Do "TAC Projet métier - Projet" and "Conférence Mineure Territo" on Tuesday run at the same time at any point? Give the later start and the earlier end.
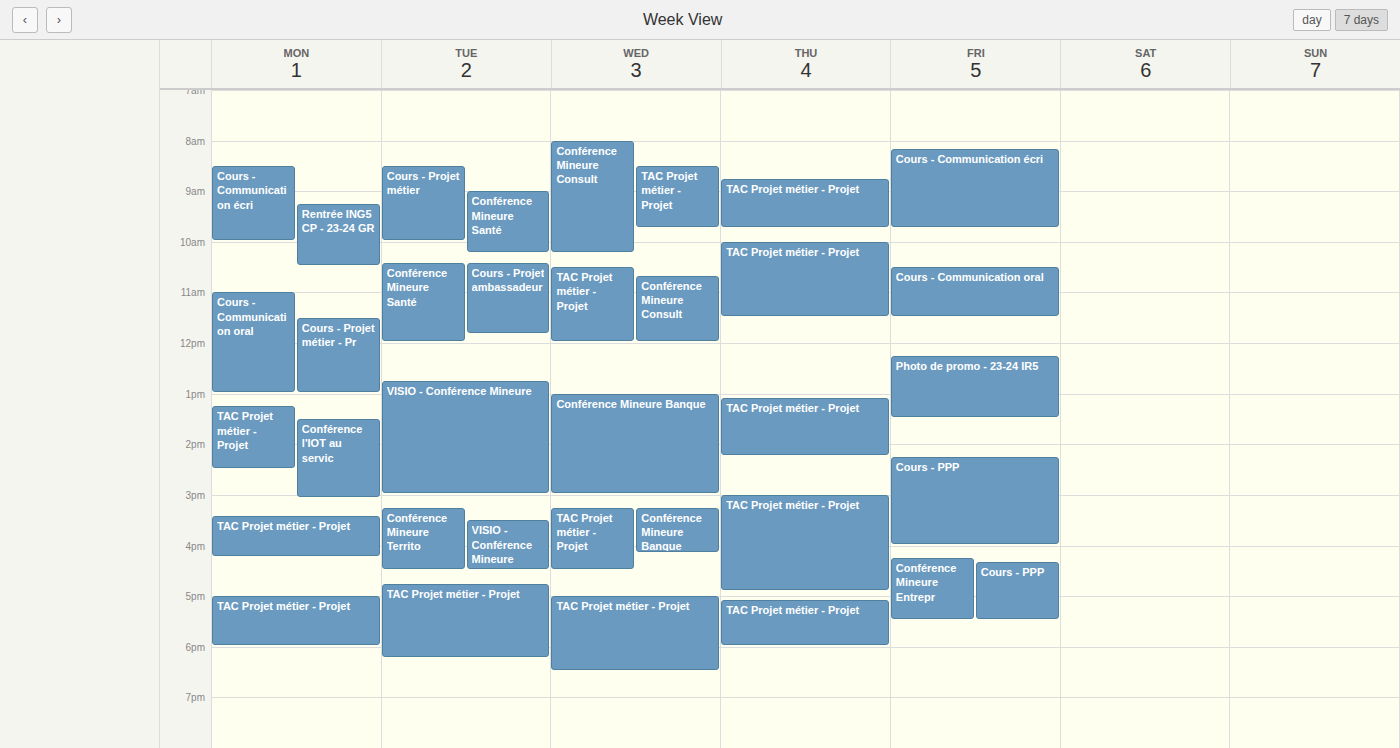
"Conférence Mineure Territo" ends at 4:30 PM and "TAC Projet métier - Projet" starts at 4:45 PM -- no overlap.